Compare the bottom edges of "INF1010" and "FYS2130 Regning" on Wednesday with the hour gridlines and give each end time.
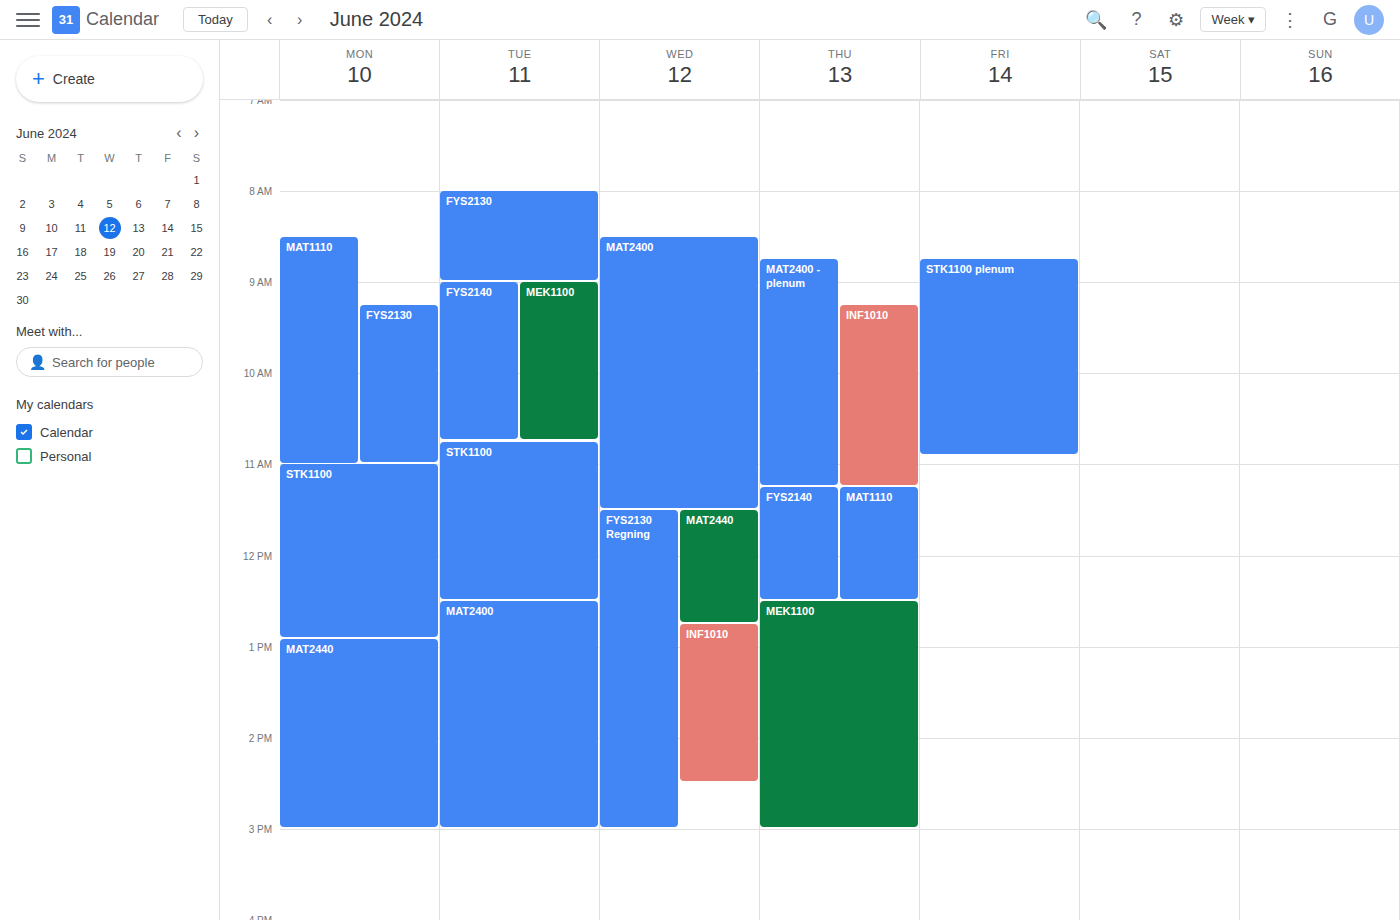
"INF1010": 2:30 PM, halfway between the 2 PM and 3 PM lines. "FYS2130 Regning": 3:00 PM, exactly on the 3 PM line.